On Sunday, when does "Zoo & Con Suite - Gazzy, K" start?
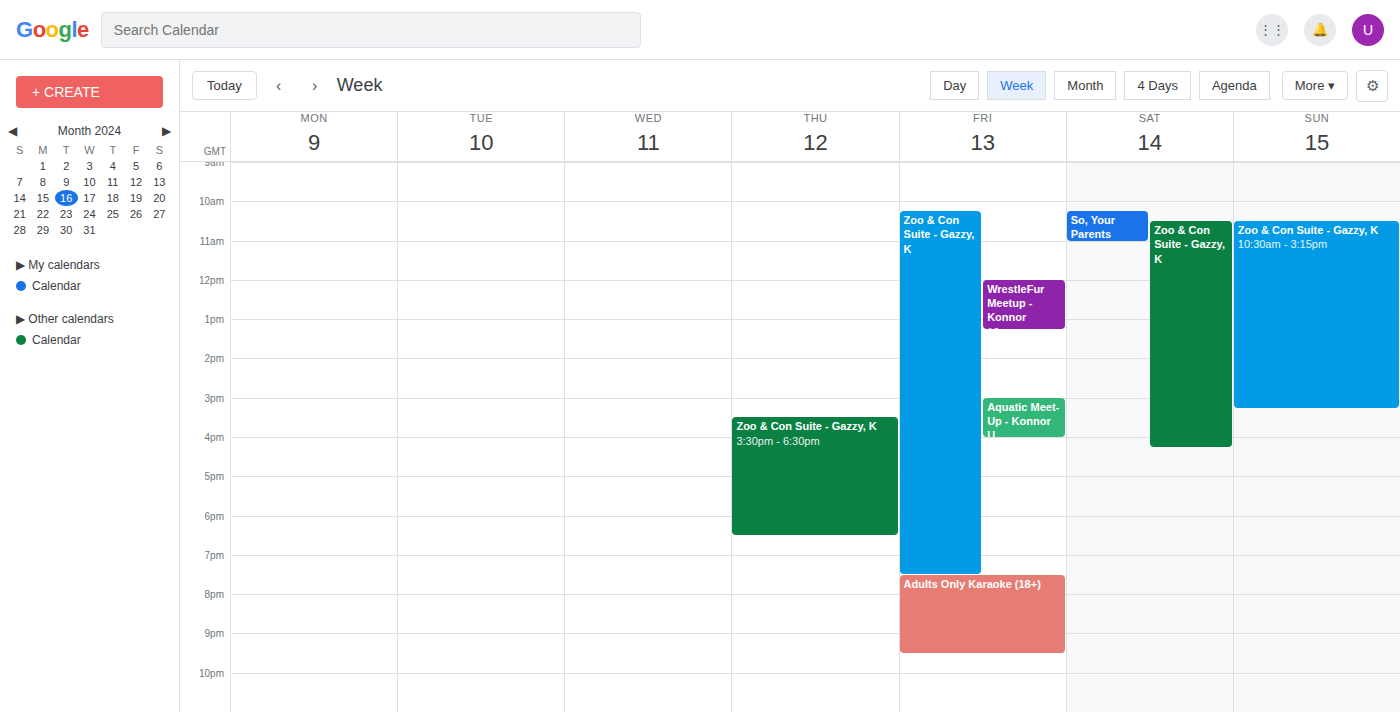
10:30